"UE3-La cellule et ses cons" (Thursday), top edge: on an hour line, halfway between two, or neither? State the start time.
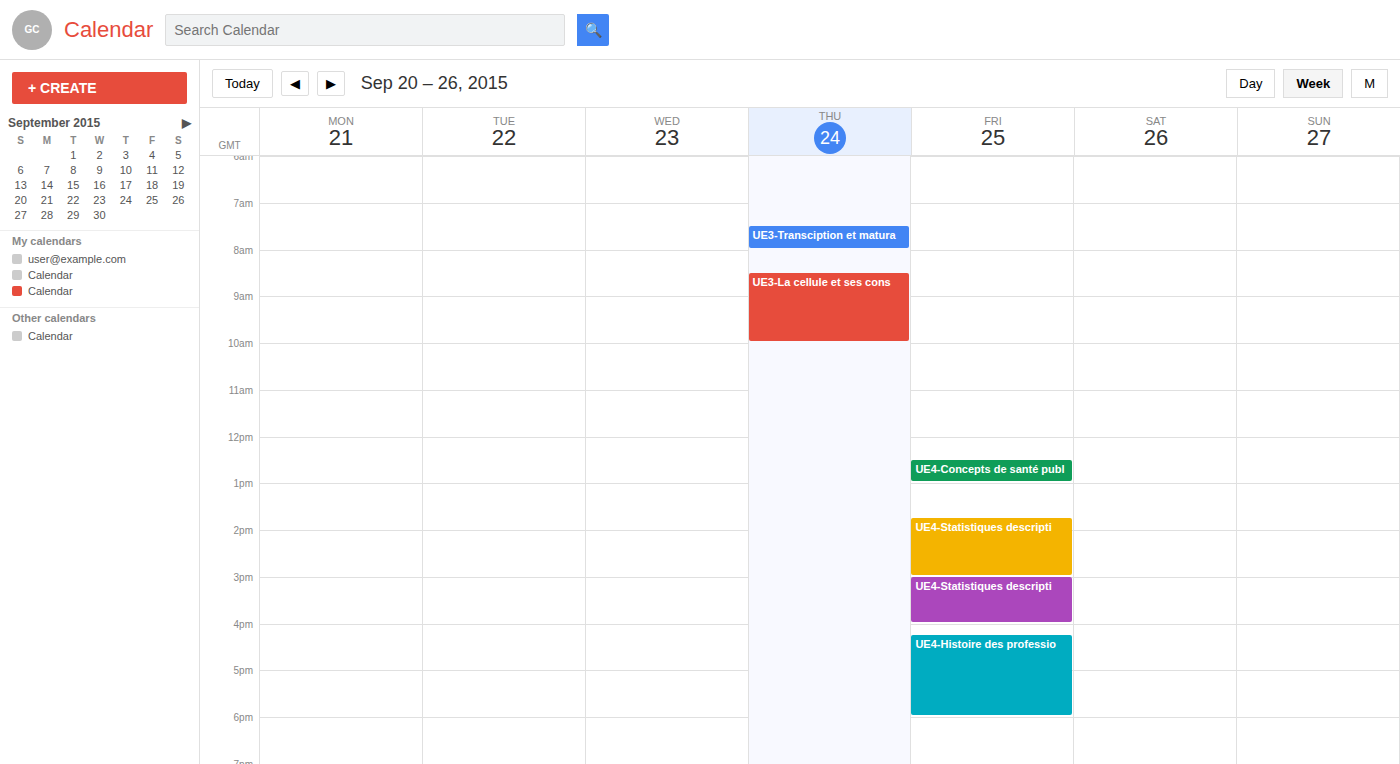
08:30 -- halfway between the 08:00 and 09:00 lines.